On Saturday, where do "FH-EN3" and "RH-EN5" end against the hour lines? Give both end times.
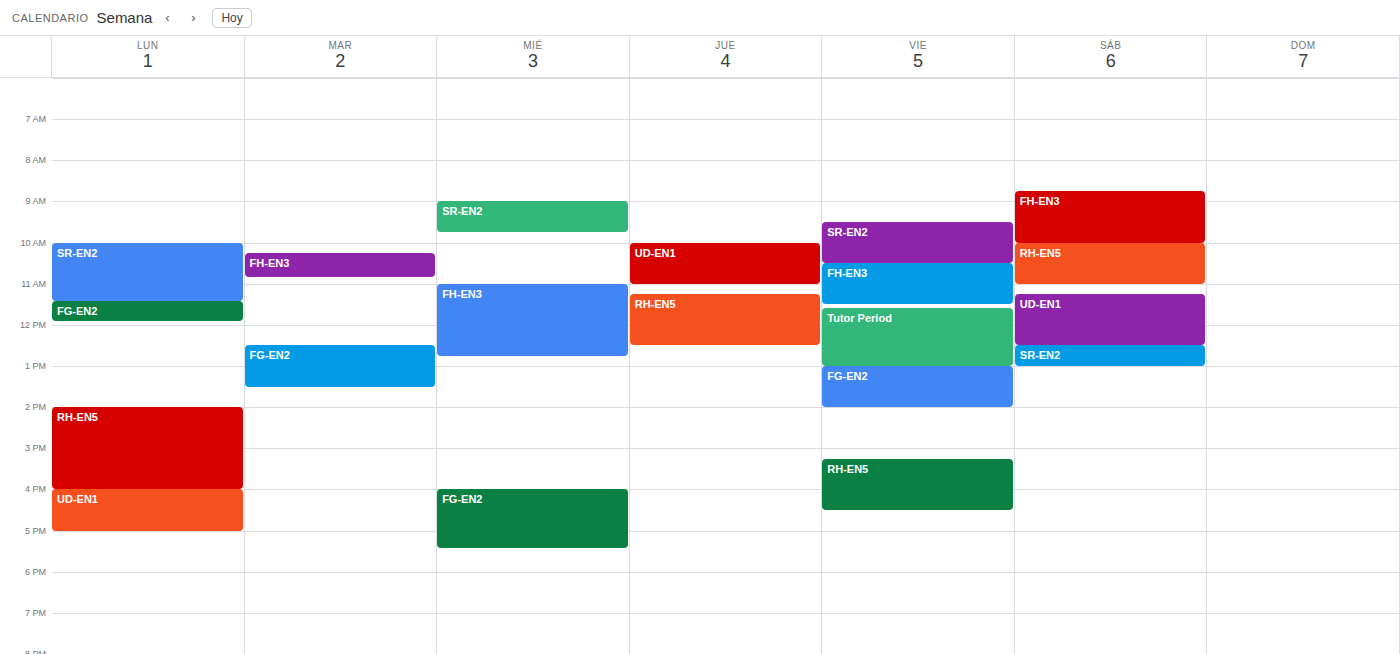
"FH-EN3": 10:00 AM, exactly on the 10 AM line. "RH-EN5": 11:00 AM, exactly on the 11 AM line.